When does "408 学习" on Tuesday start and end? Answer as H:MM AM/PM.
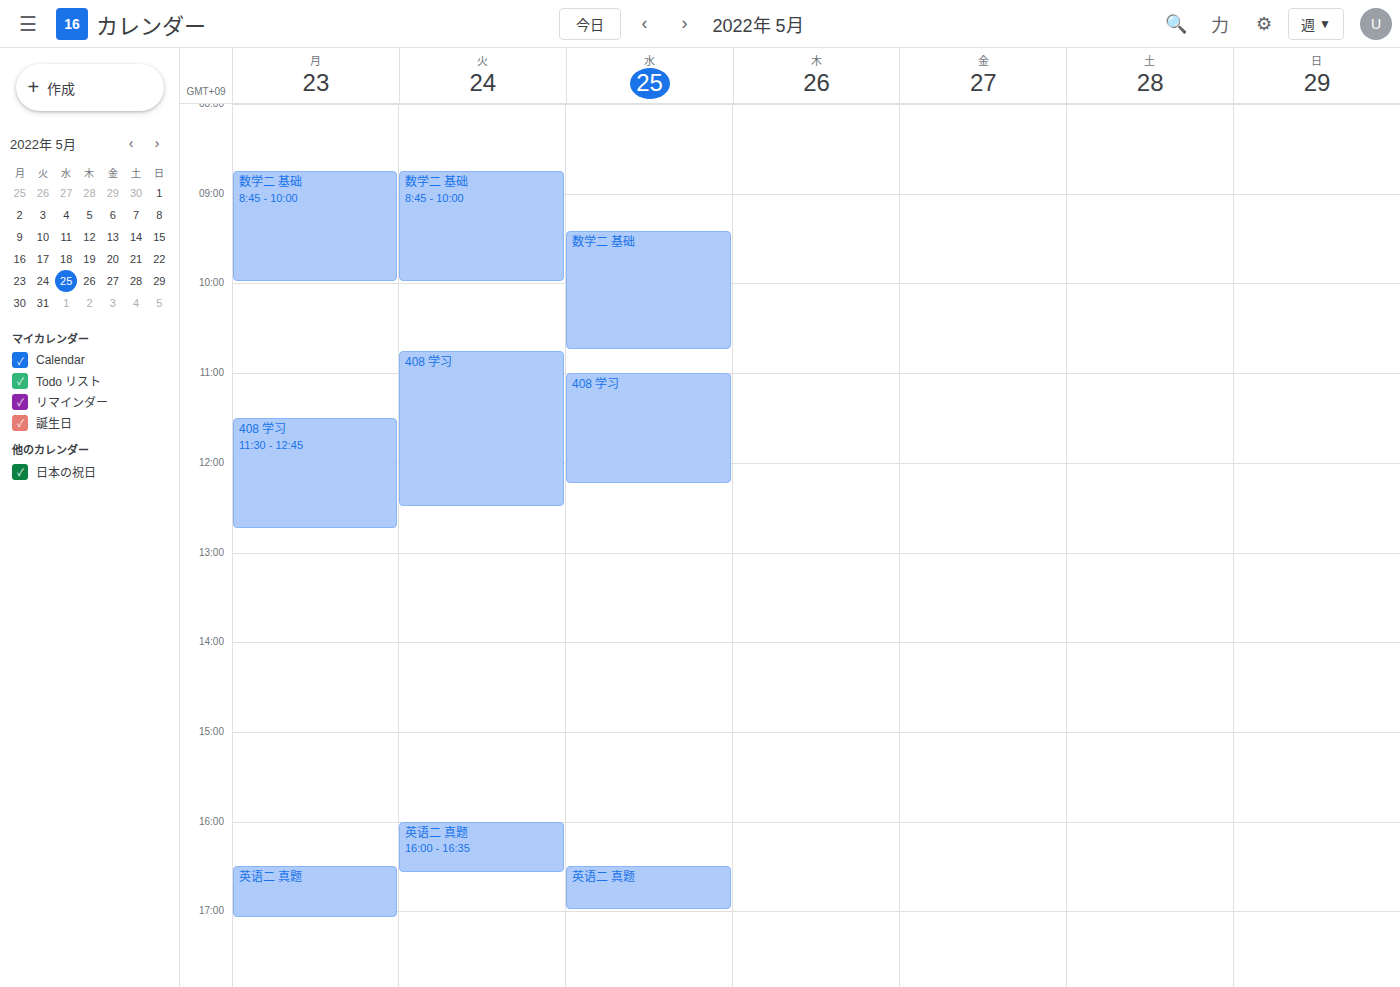
10:45 AM to 12:30 PM